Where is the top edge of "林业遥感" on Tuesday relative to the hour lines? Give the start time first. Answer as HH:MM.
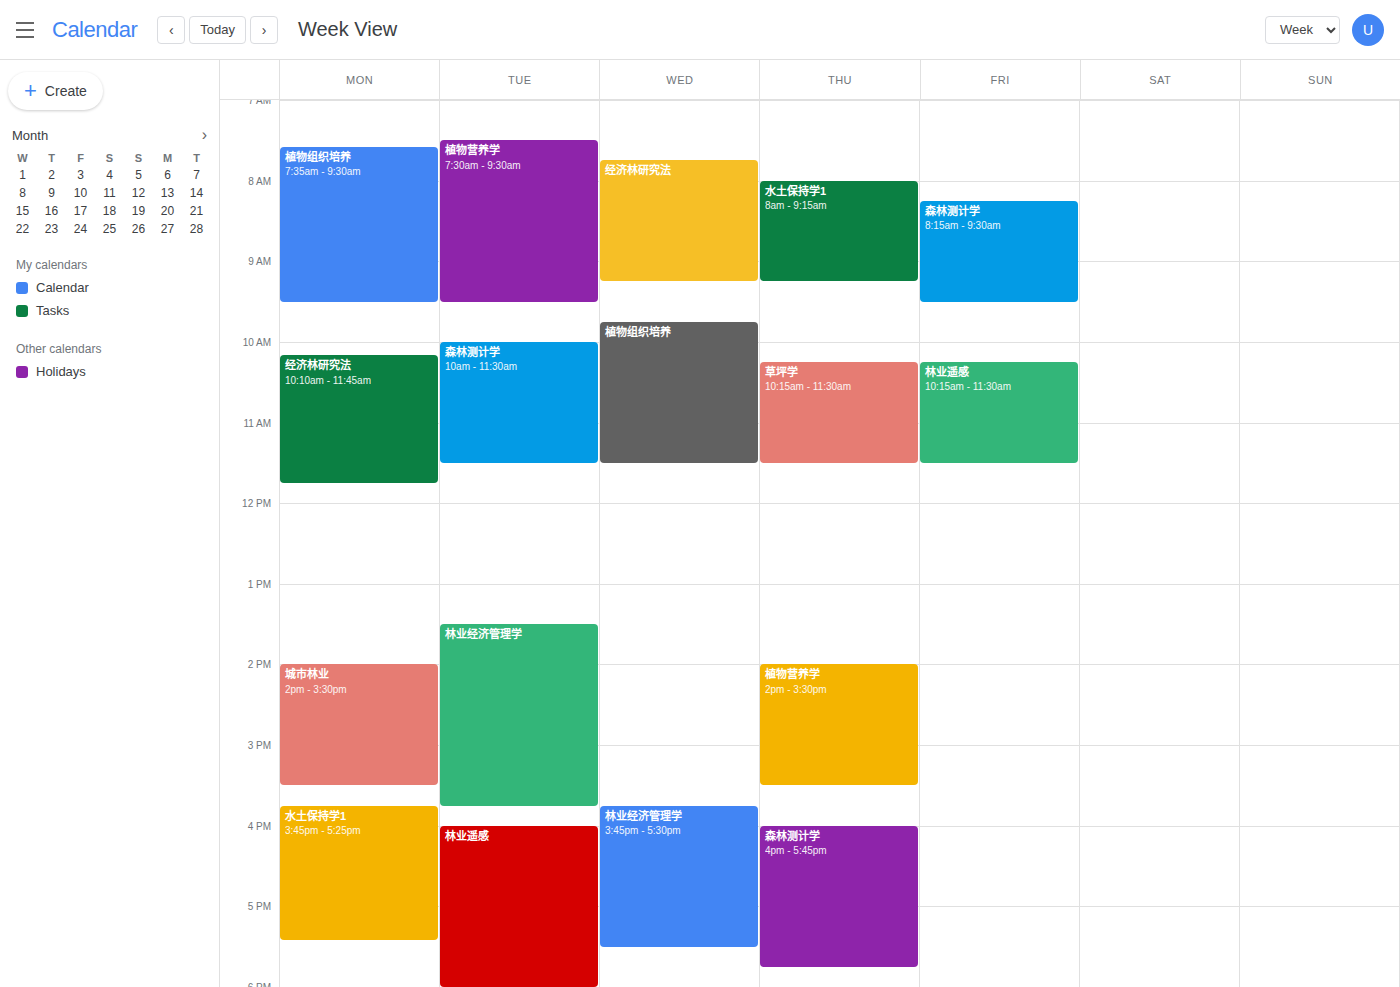
16:00 -- exactly on the 16:00 line.